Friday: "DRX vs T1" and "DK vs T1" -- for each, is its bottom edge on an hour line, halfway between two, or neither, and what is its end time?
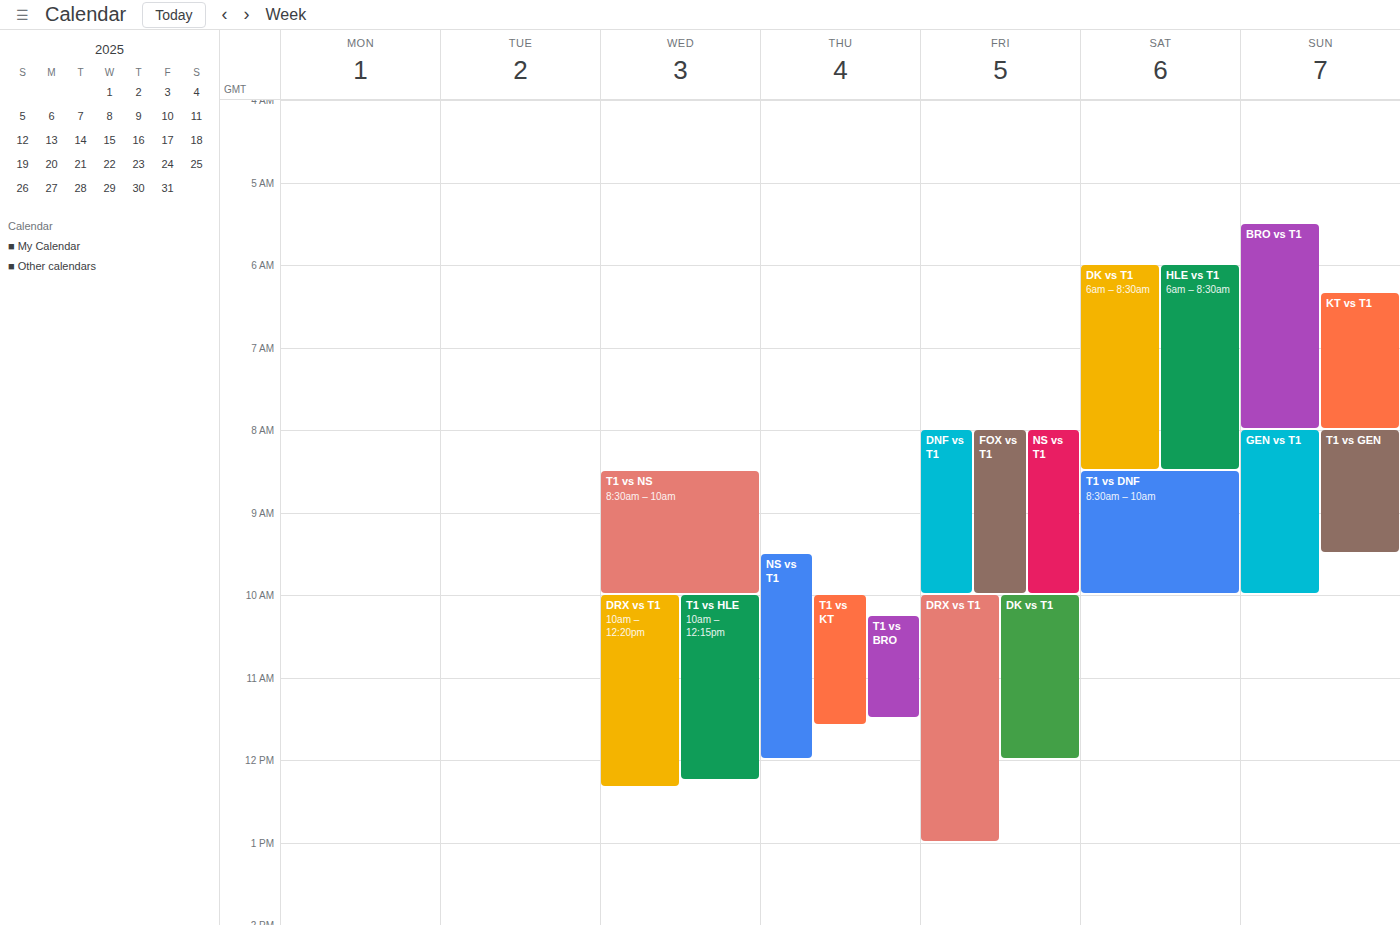
"DRX vs T1": 1:00 PM, exactly on the 1 PM line. "DK vs T1": 12:00 PM, exactly on the 12 PM line.